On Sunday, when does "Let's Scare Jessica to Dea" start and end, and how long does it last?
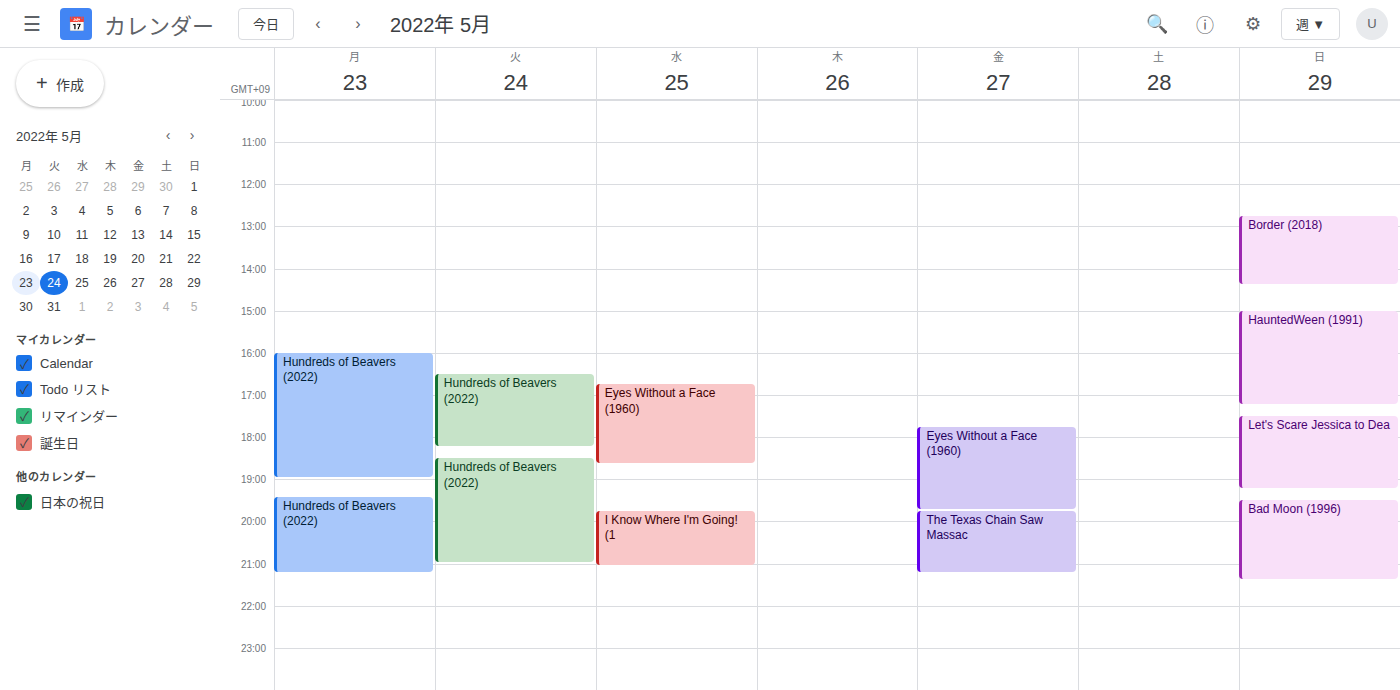
17:30 to 19:15, 1 hour 45 minutes